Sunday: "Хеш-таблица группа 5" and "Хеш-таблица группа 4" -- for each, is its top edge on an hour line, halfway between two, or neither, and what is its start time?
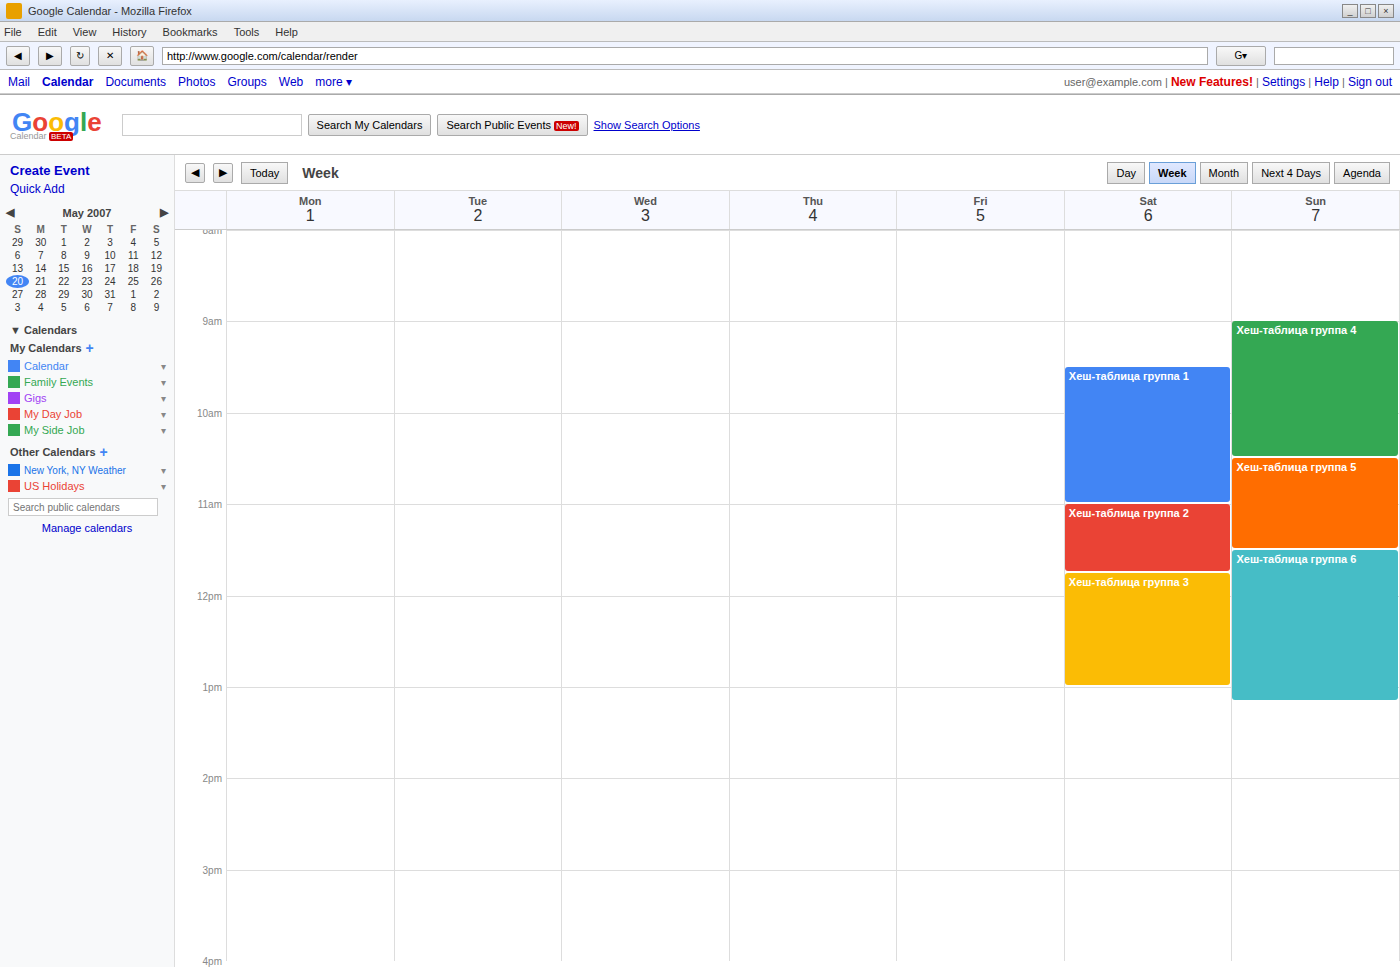
"Хеш-таблица группа 5": 10:30 AM, halfway between the 10 AM and 11 AM lines. "Хеш-таблица группа 4": 9:00 AM, exactly on the 9 AM line.